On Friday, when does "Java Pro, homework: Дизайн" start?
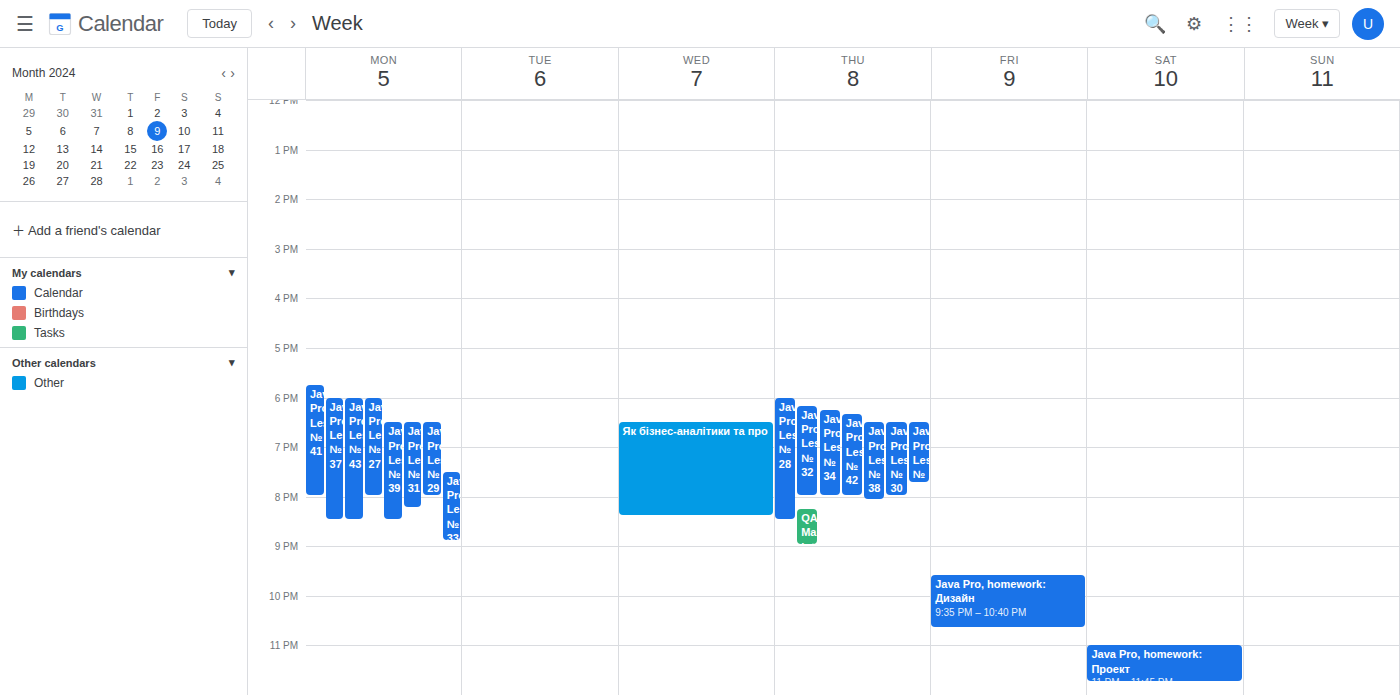
9:35 PM